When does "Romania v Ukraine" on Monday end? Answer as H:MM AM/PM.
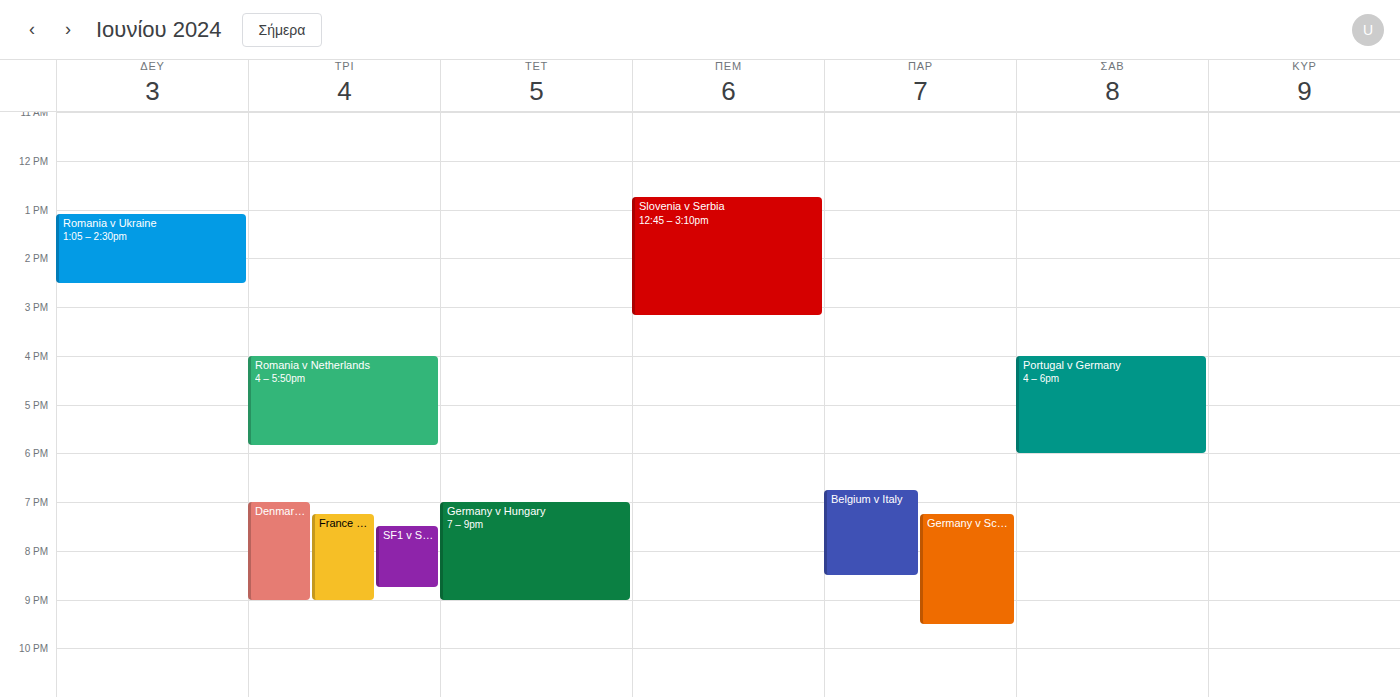
2:30 PM